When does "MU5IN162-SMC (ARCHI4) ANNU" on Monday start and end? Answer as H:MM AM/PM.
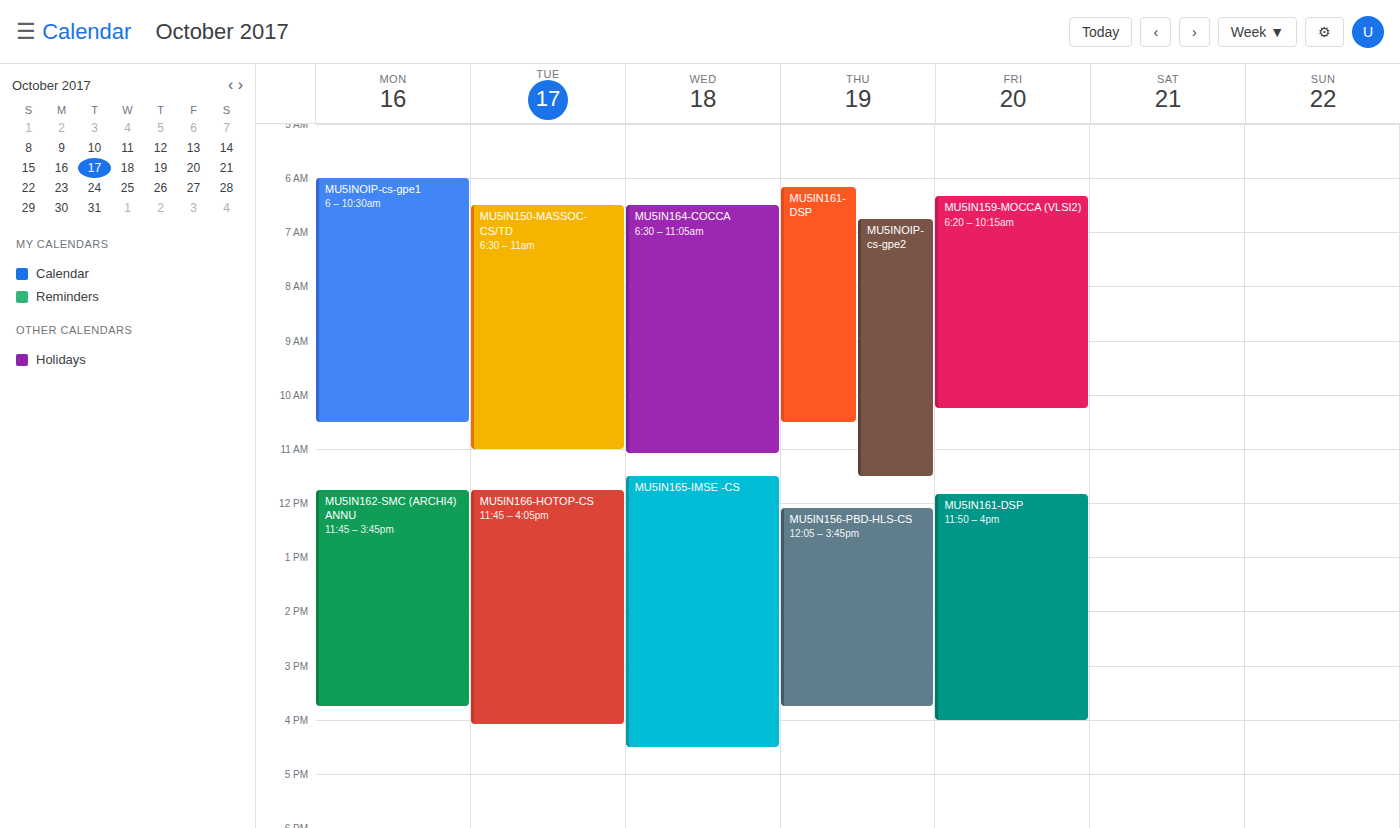
11:45 AM to 3:45 PM